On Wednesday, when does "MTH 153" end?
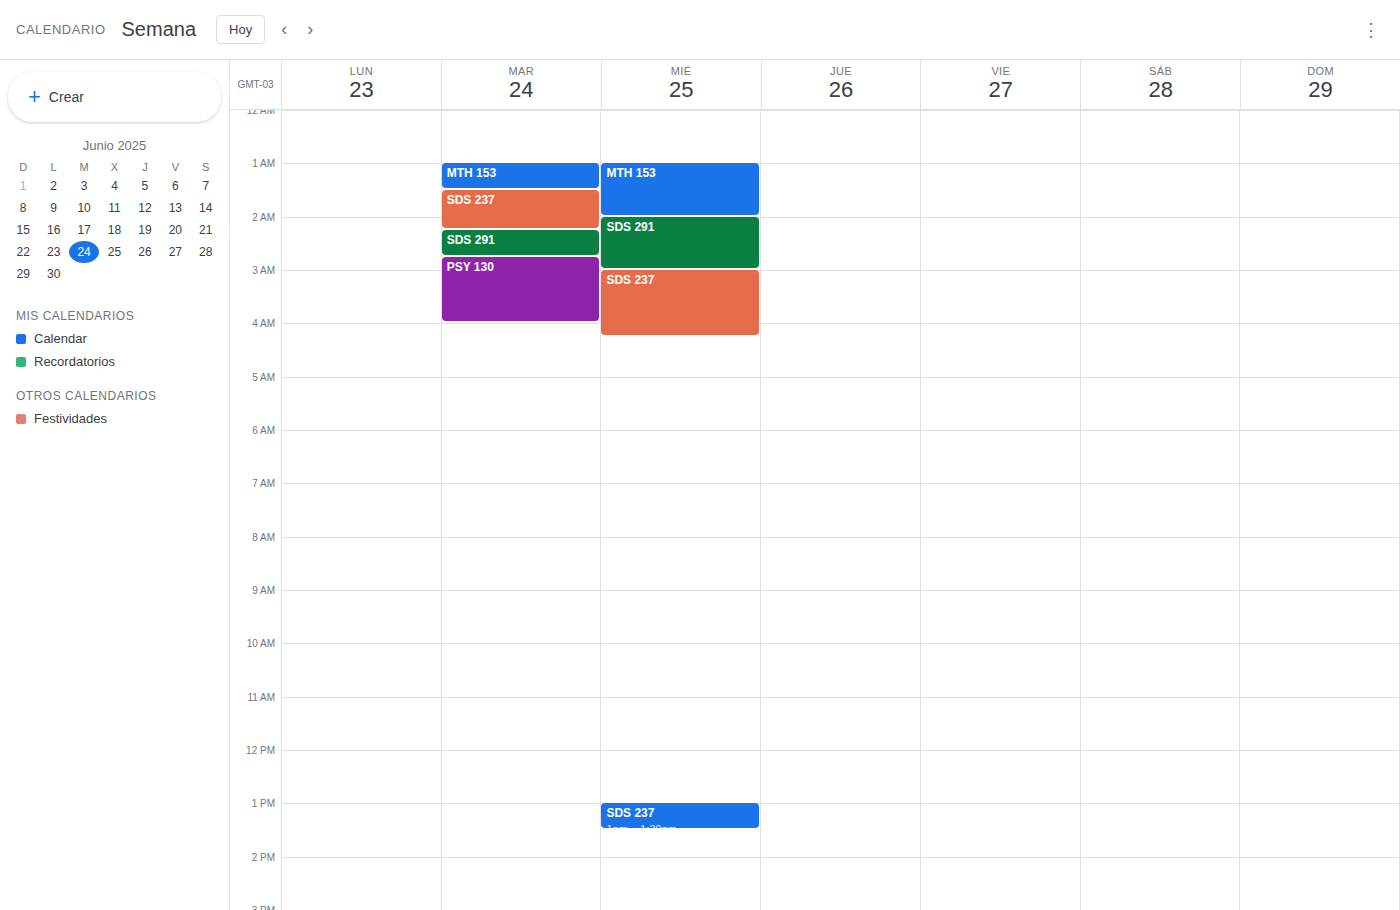
02:00